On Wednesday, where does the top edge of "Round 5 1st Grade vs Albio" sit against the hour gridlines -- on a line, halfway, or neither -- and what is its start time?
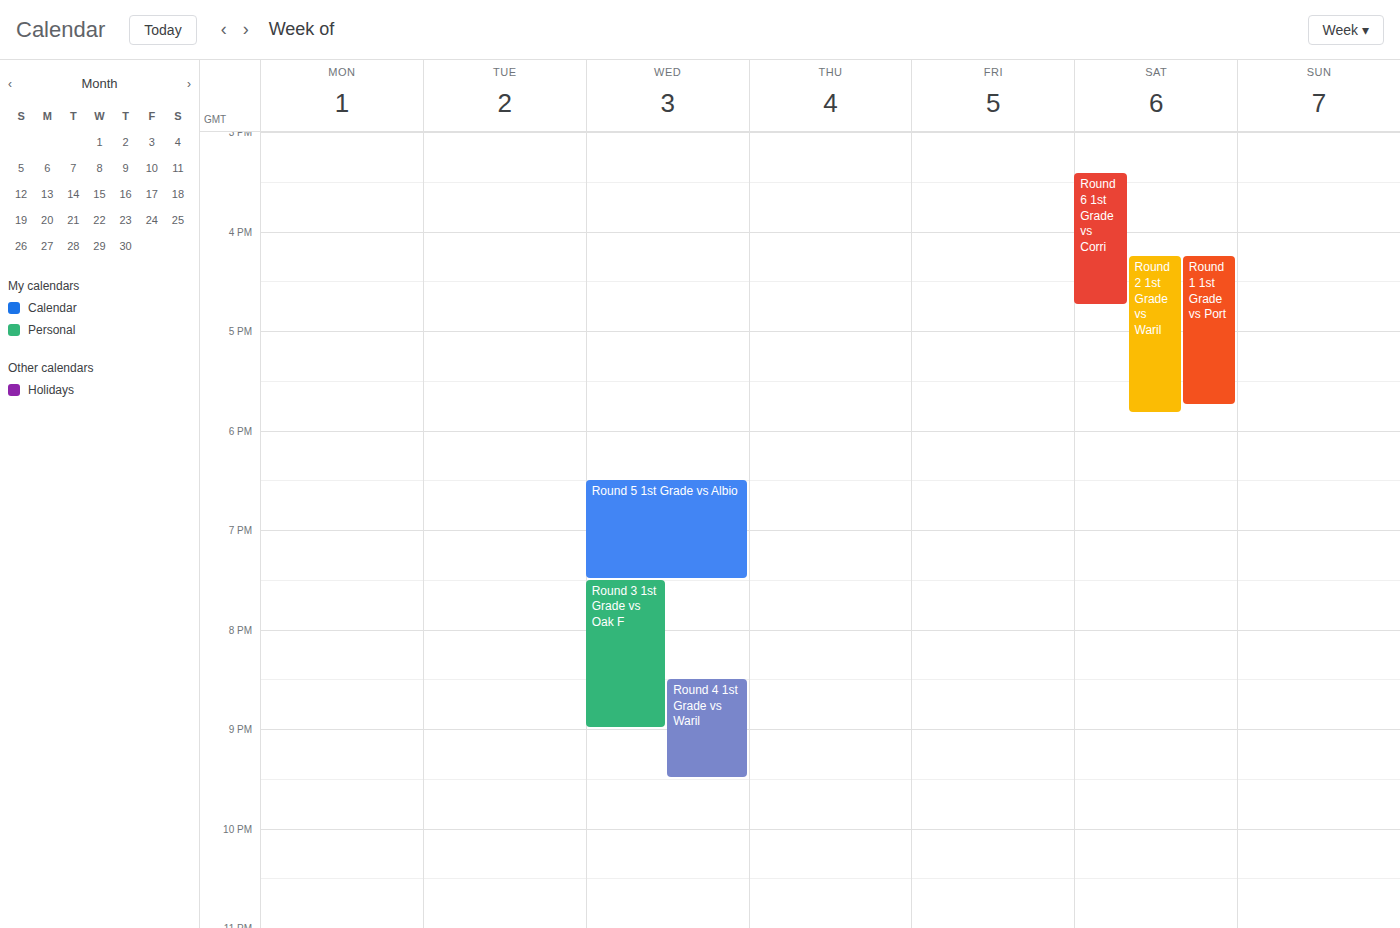
6:30 PM -- halfway between the 6 PM and 7 PM lines.